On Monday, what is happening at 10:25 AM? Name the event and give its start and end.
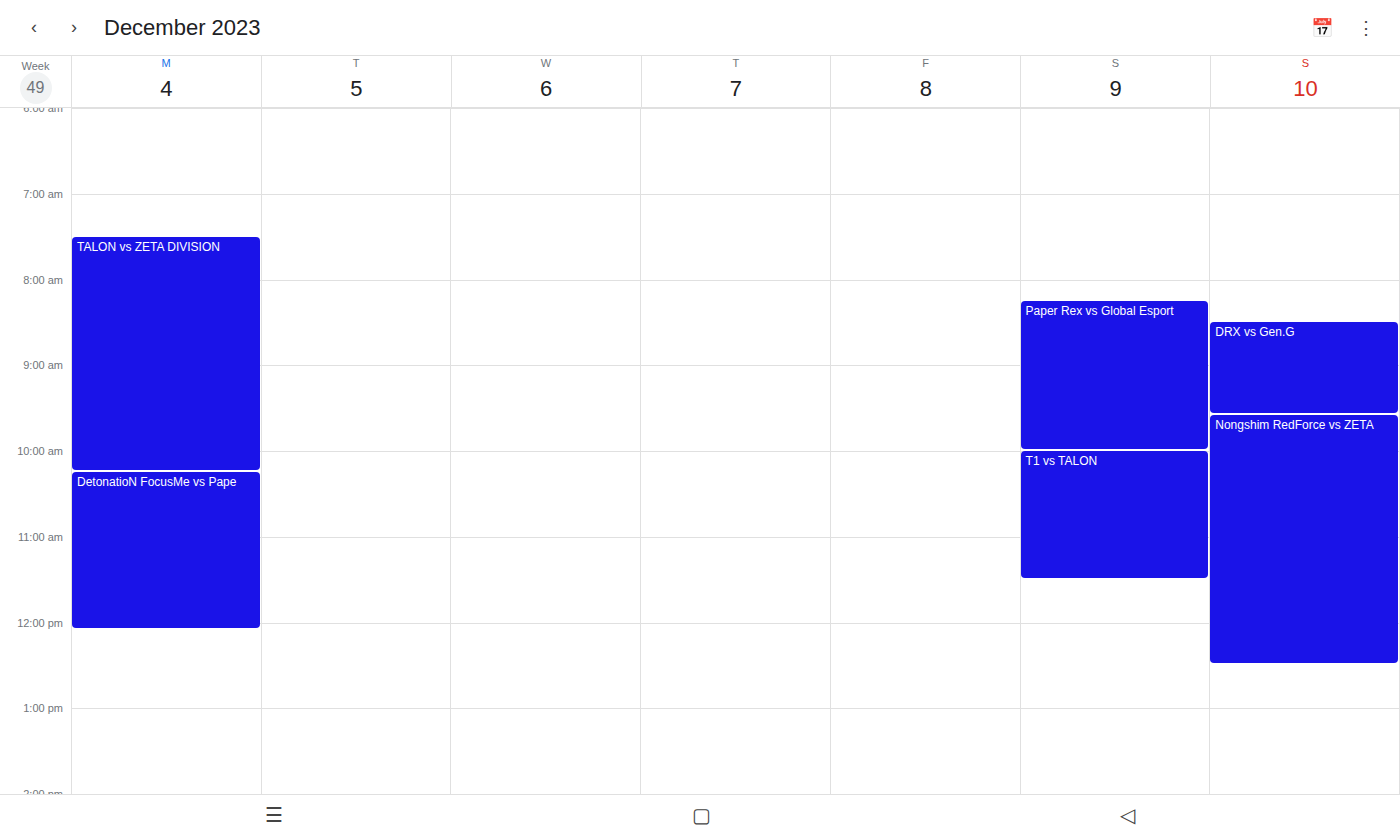
"DetonatioN FocusMe vs Pape", 10:15 AM to 12:05 PM